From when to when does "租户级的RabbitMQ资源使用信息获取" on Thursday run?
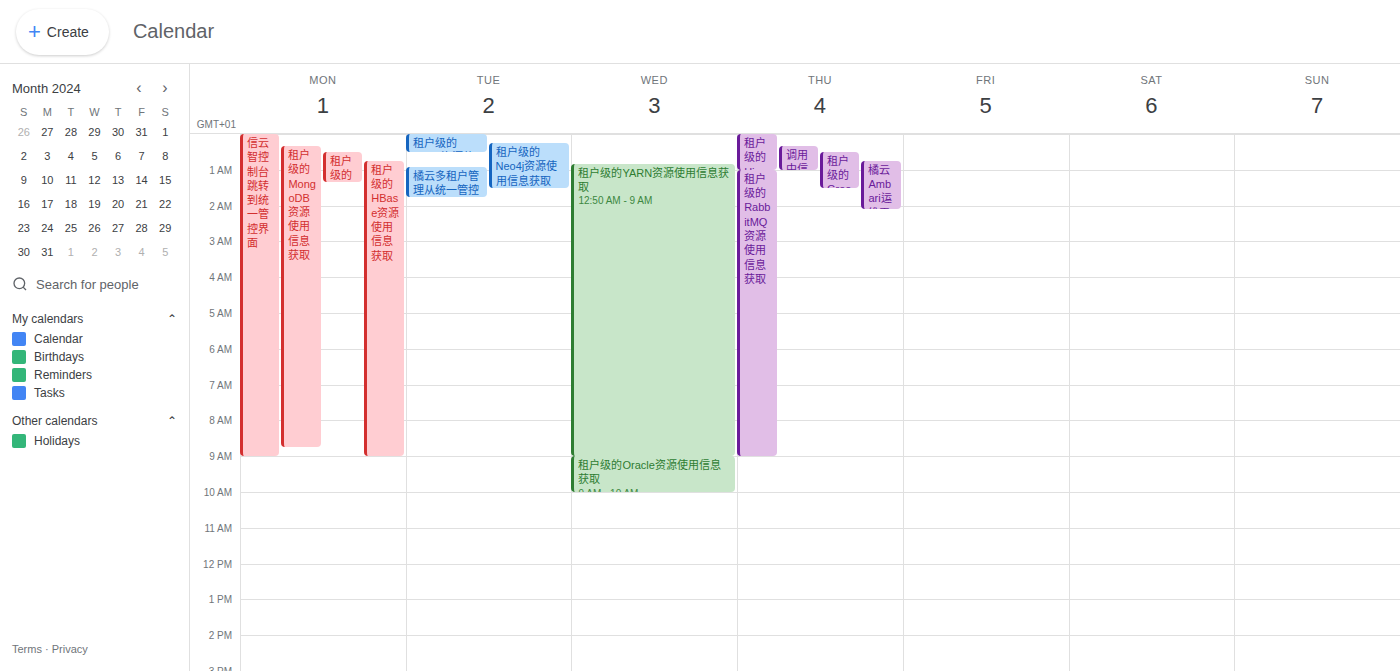
01:00 to 09:00